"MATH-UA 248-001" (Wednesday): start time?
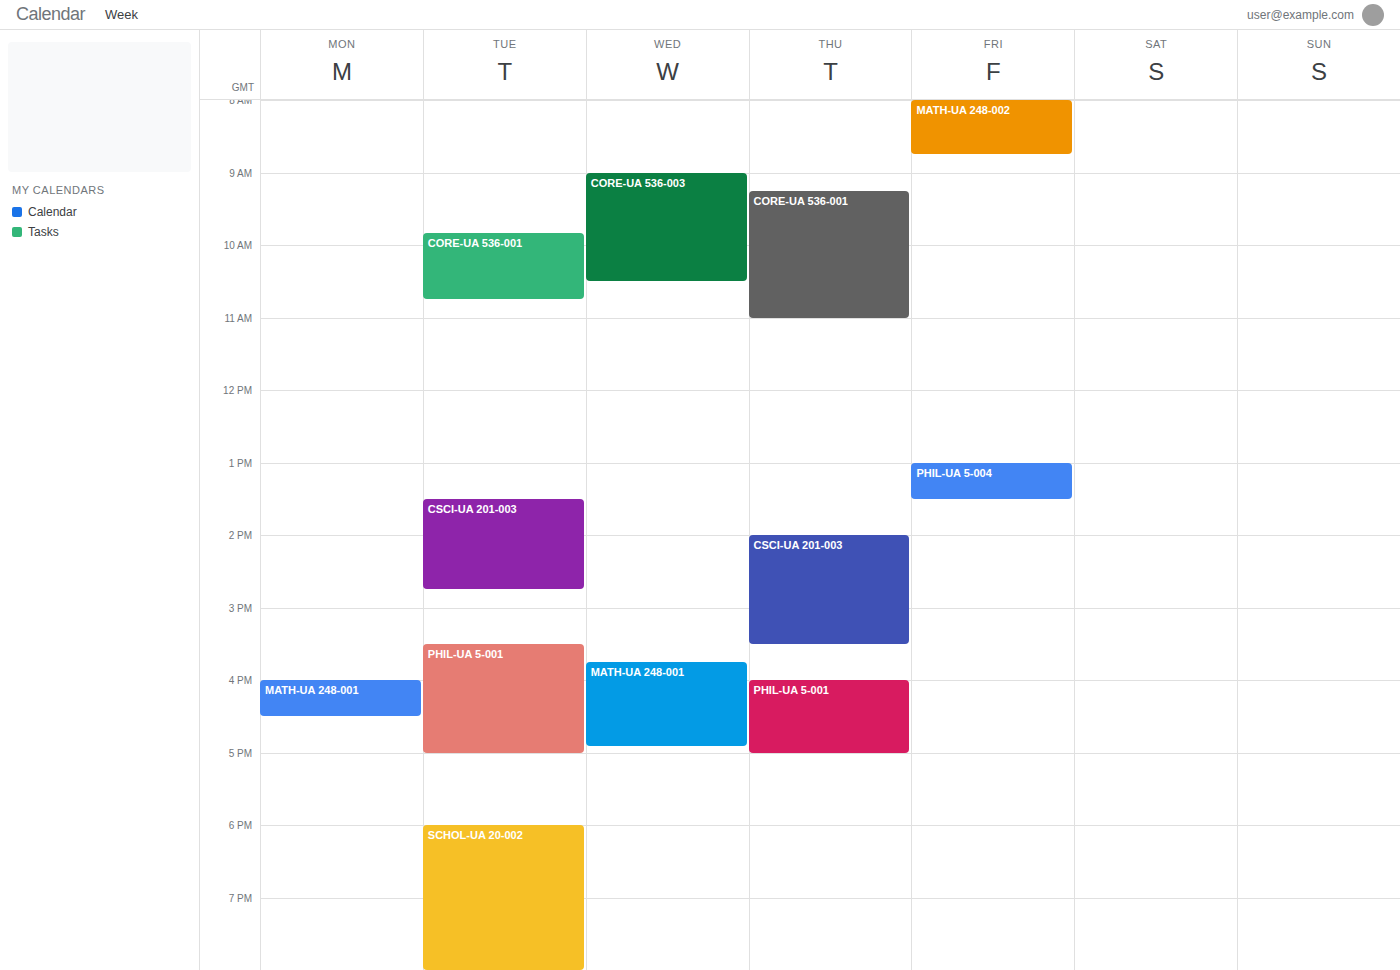
3:45 PM